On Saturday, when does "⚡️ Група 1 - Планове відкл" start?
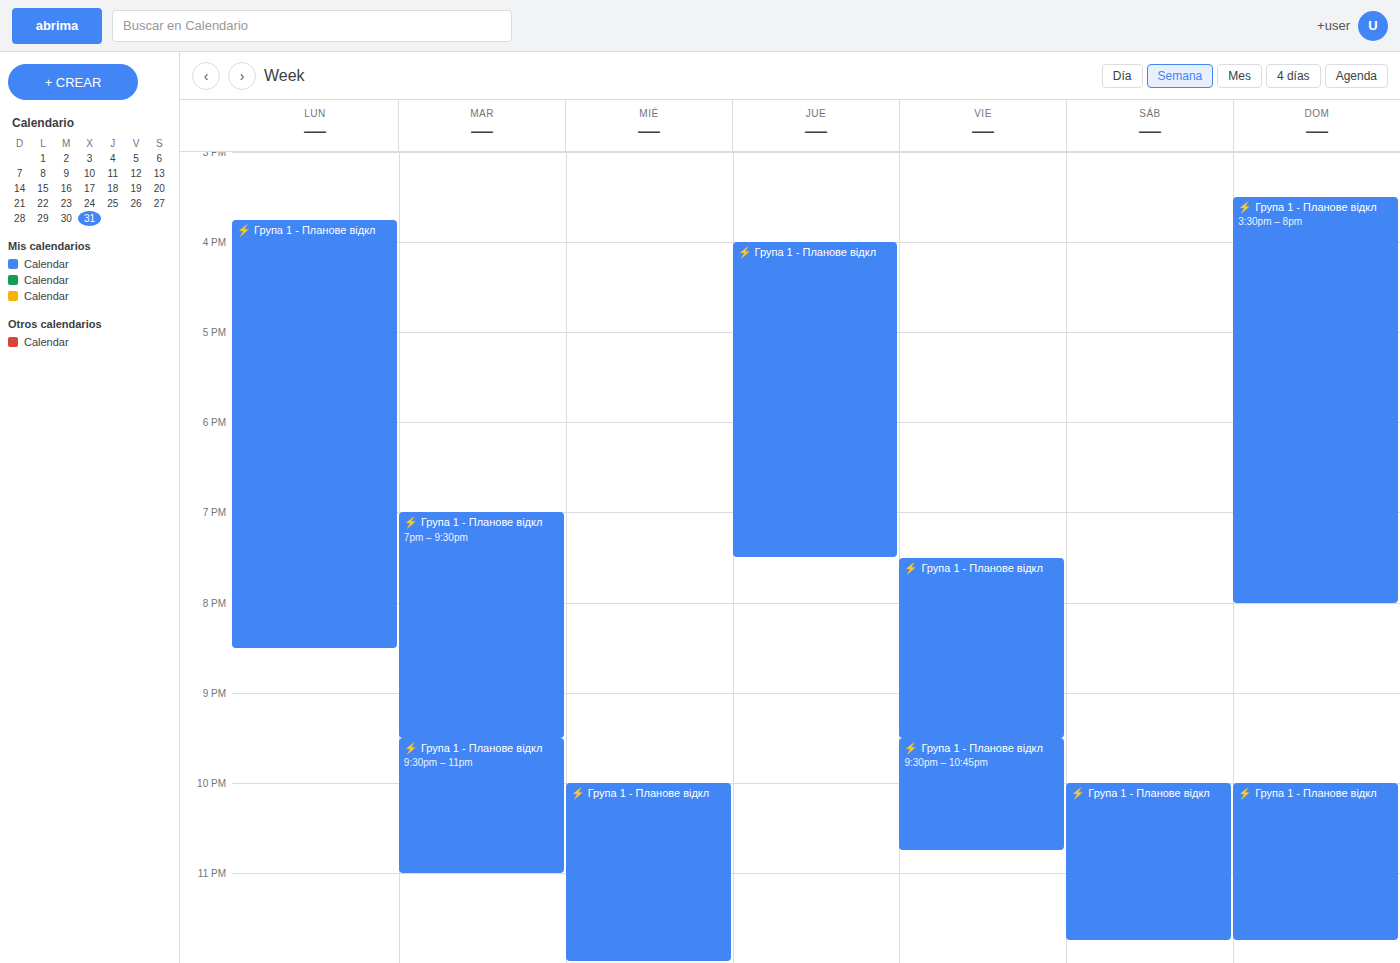
10:00 PM